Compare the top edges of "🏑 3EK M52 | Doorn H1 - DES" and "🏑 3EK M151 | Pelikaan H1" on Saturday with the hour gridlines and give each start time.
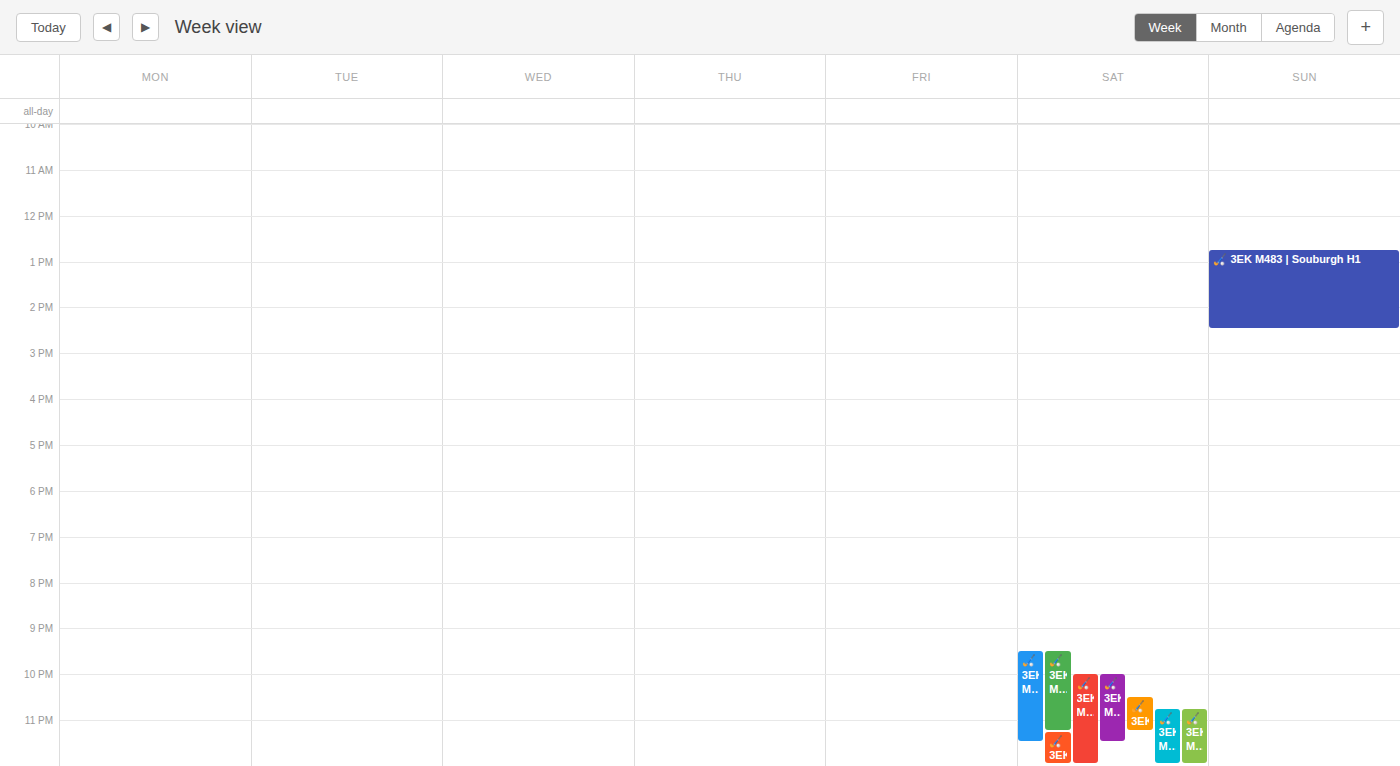
"🏑 3EK M52 | Doorn H1 - DES": 10:00 PM, exactly on the 10 PM line. "🏑 3EK M151 | Pelikaan H1": 9:30 PM, halfway between the 9 PM and 10 PM lines.